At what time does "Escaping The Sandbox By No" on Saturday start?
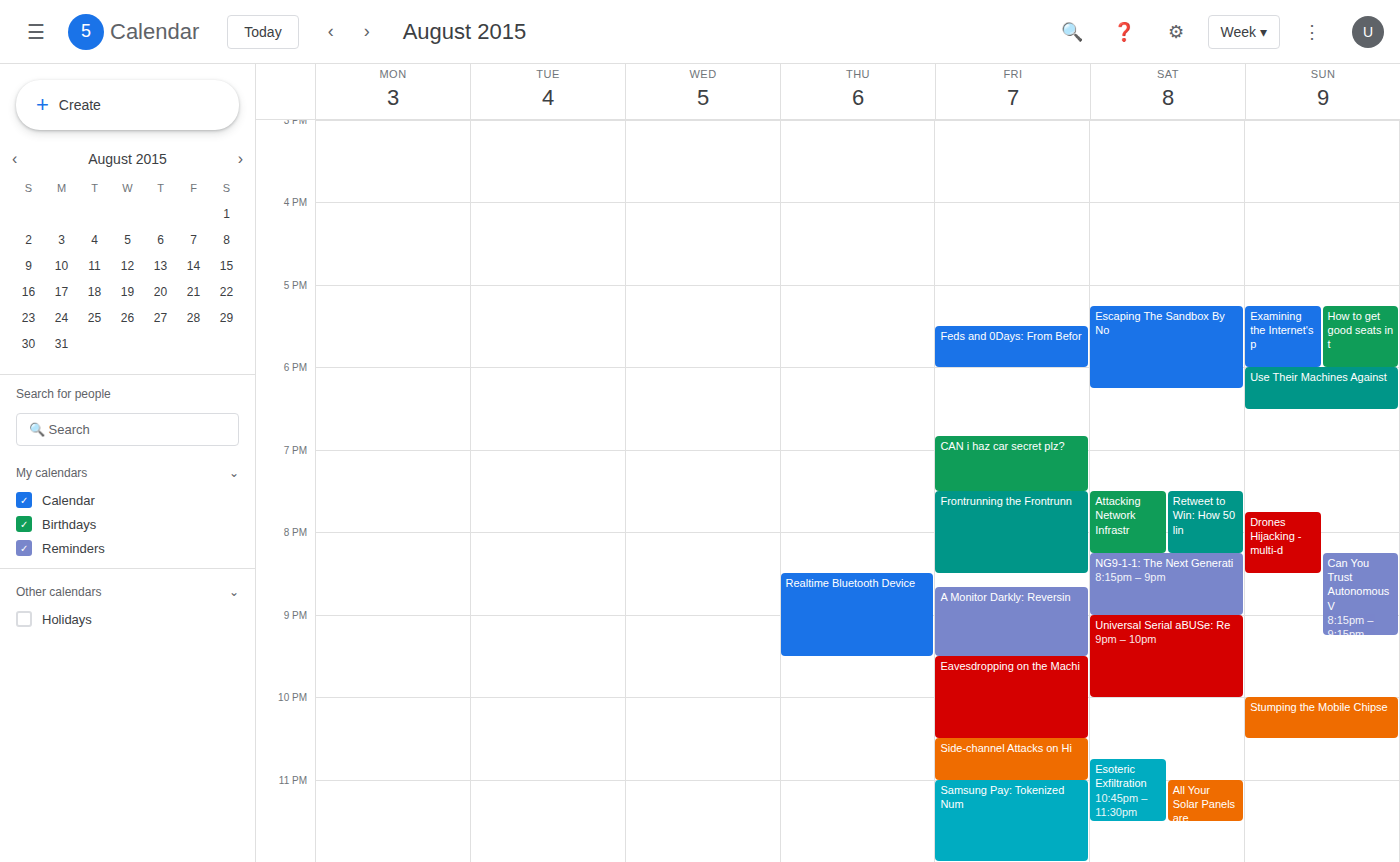
5:15 PM